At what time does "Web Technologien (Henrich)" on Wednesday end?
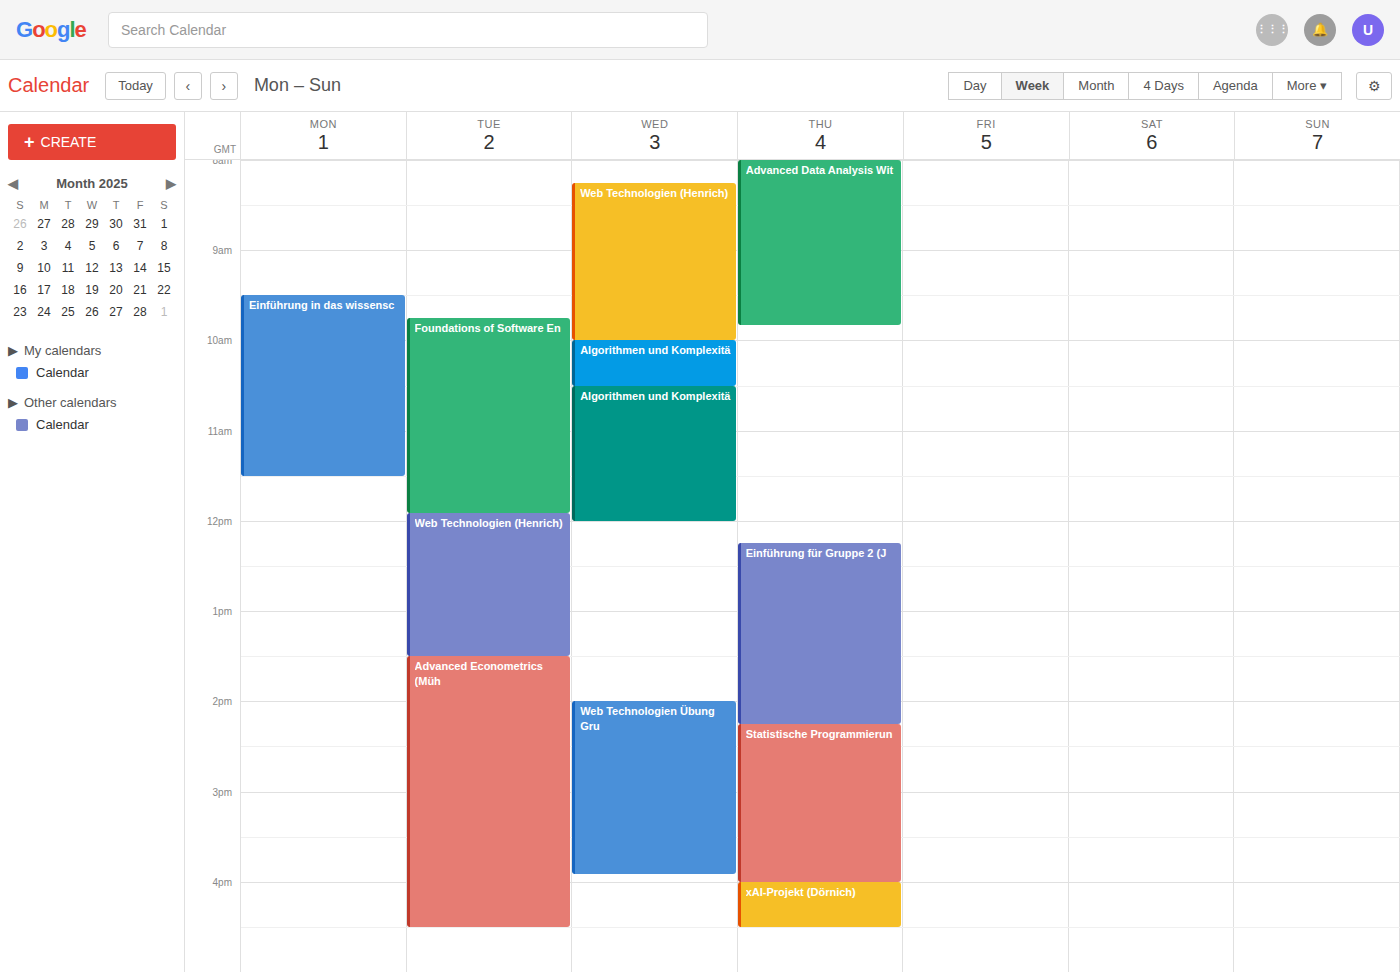
10:00 AM